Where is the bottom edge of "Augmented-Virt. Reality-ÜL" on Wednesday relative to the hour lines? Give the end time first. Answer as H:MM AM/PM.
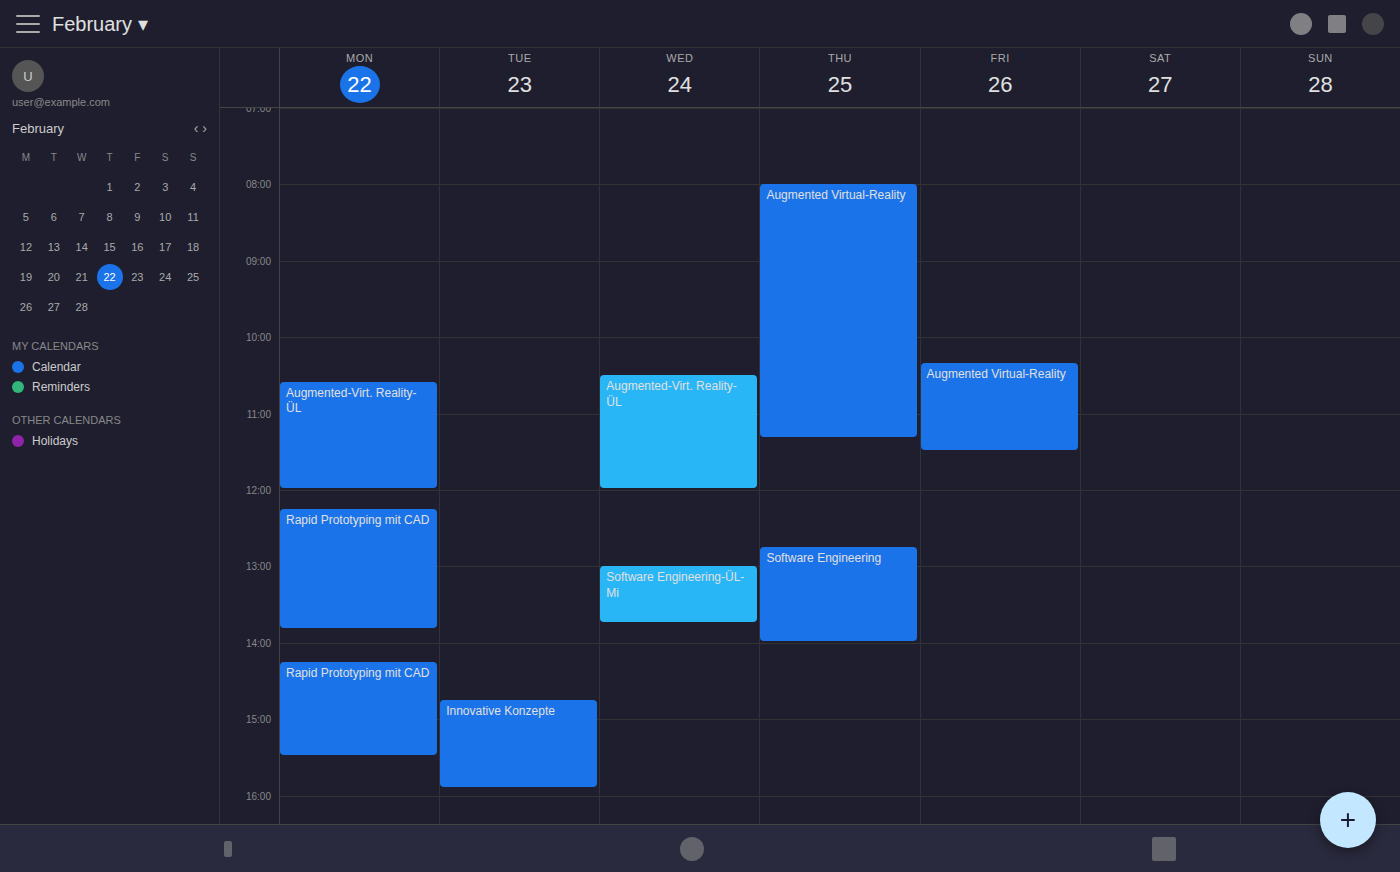
12:00 PM -- exactly on the 12 PM line.